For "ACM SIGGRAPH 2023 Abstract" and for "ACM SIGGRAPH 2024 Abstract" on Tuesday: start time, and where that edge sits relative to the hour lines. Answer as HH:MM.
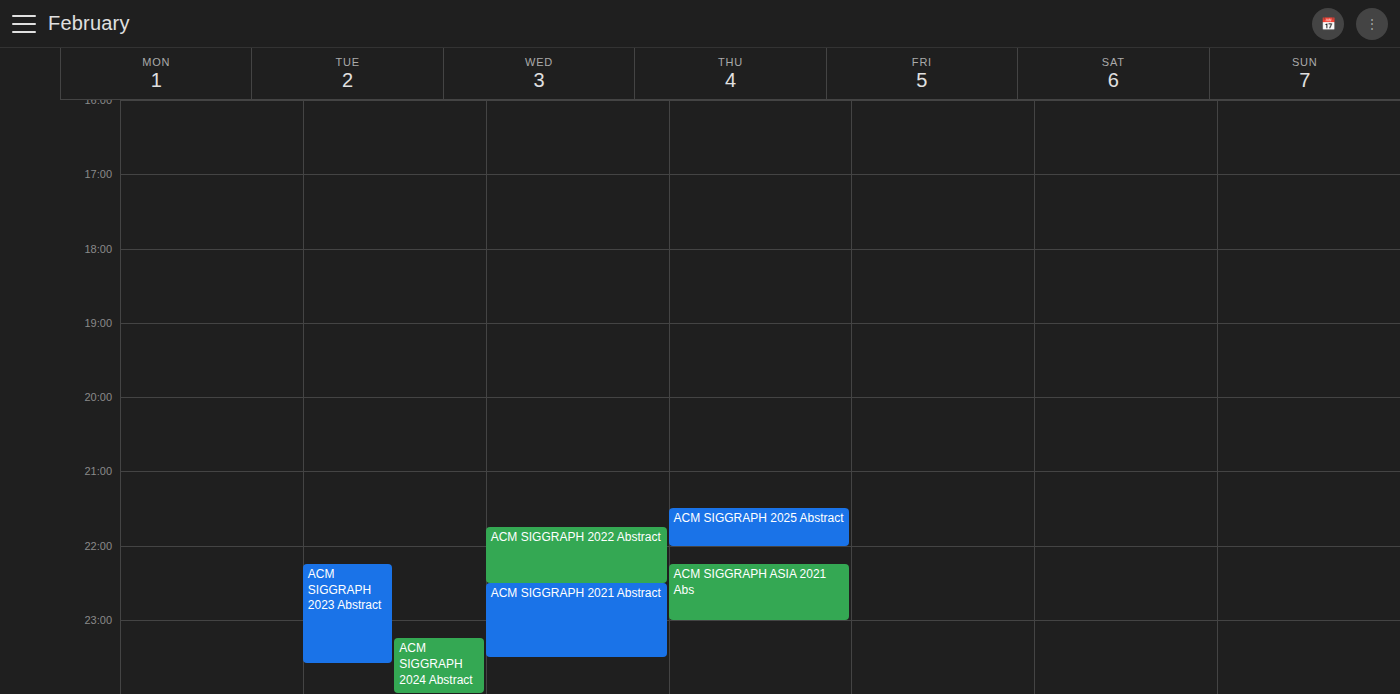
"ACM SIGGRAPH 2023 Abstract": 22:15, neither: a quarter of the way from the 22:00 line to the 23:00 line. "ACM SIGGRAPH 2024 Abstract": 23:15, neither: a quarter of the way from the 23:00 line to the 24:00 line.